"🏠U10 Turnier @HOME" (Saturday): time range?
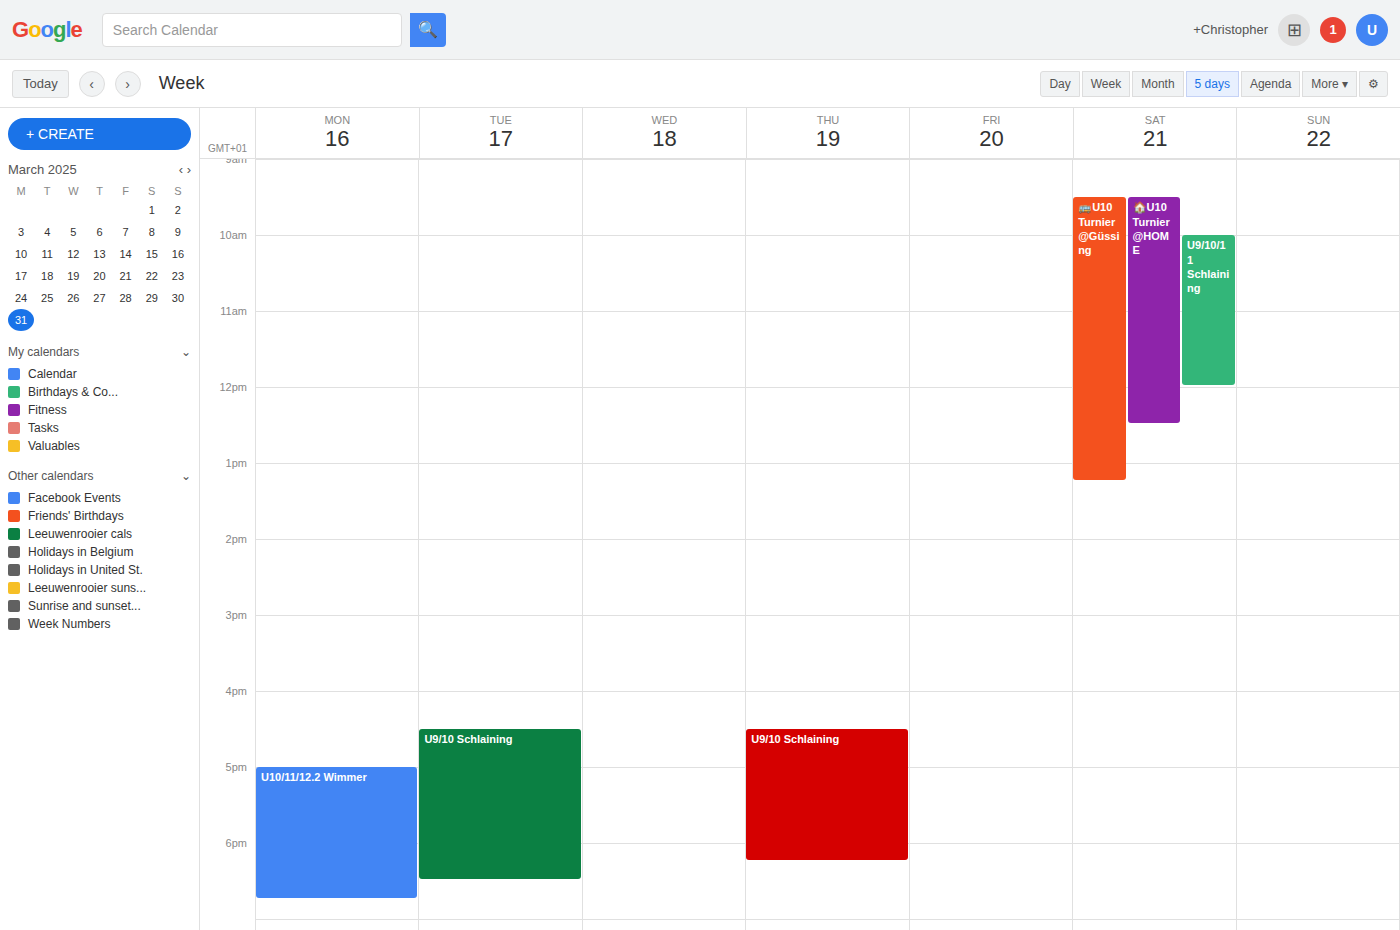
9:30 AM to 12:30 PM